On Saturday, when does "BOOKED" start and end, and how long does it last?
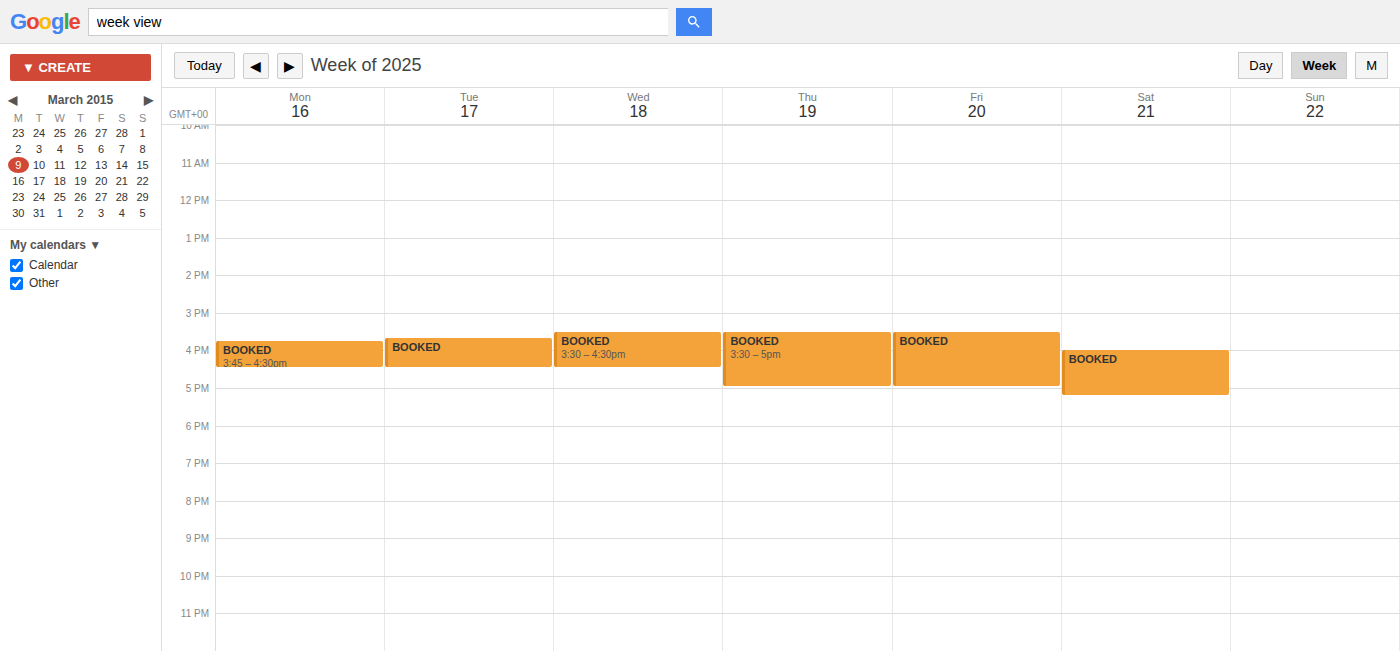
16:00 to 17:15, 1 hour 15 minutes